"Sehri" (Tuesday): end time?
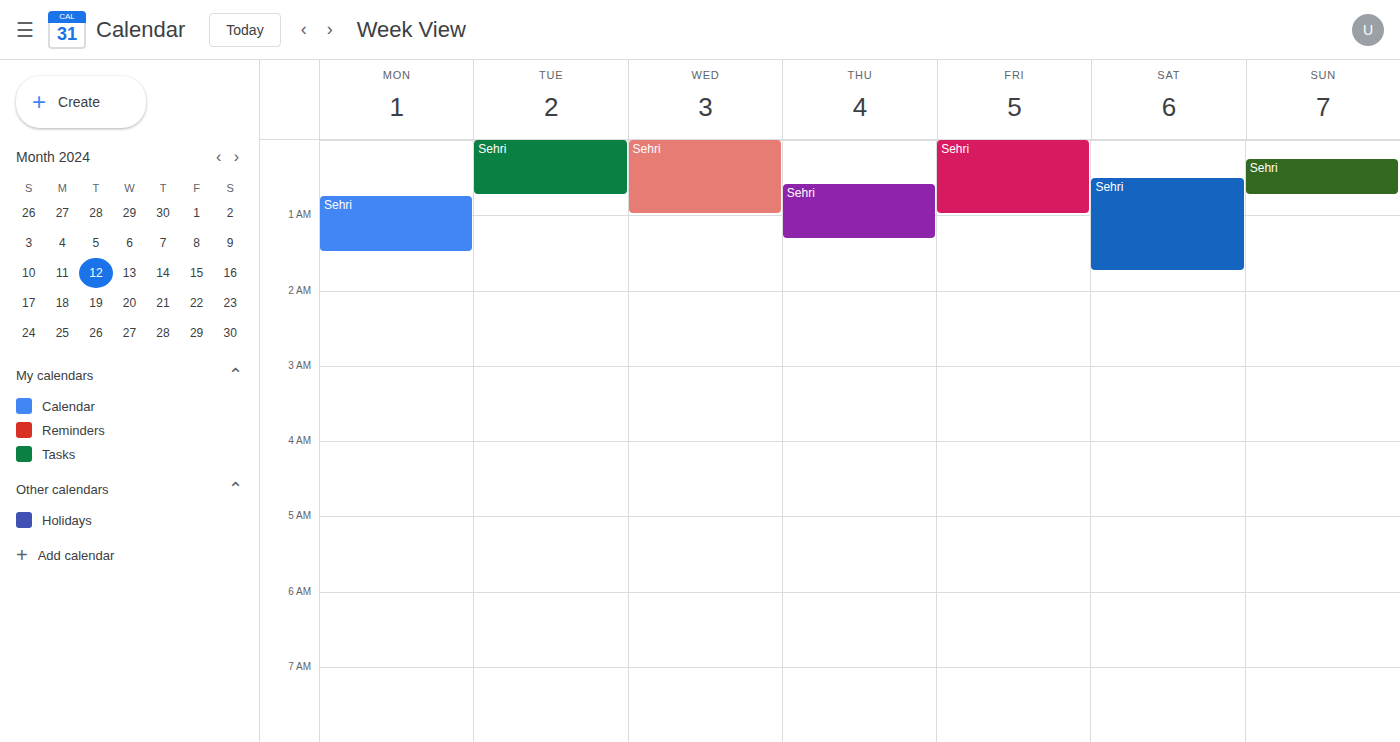
12:45 AM